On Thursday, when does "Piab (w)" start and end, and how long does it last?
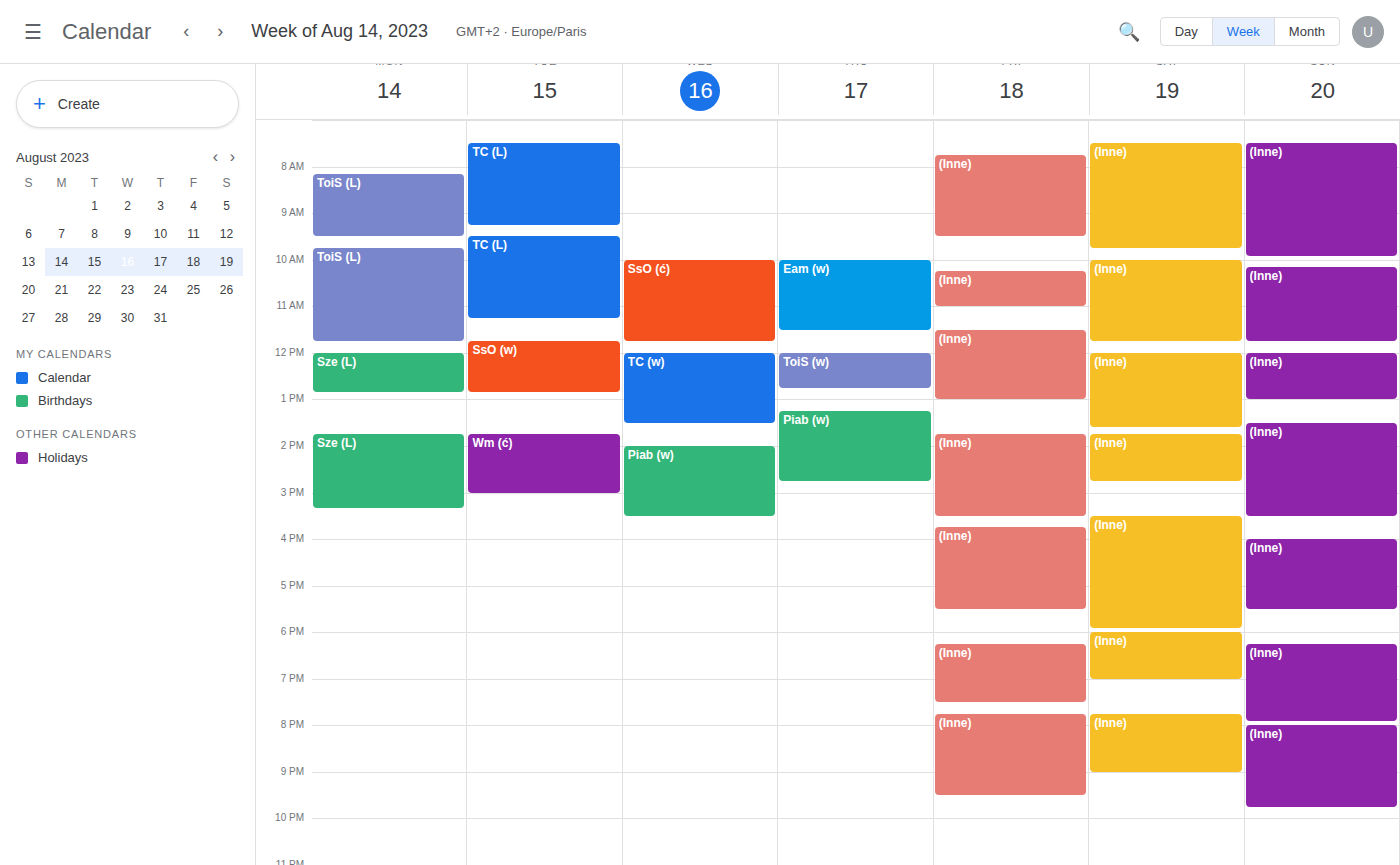
1:15 PM to 2:45 PM, 1 hour 30 minutes